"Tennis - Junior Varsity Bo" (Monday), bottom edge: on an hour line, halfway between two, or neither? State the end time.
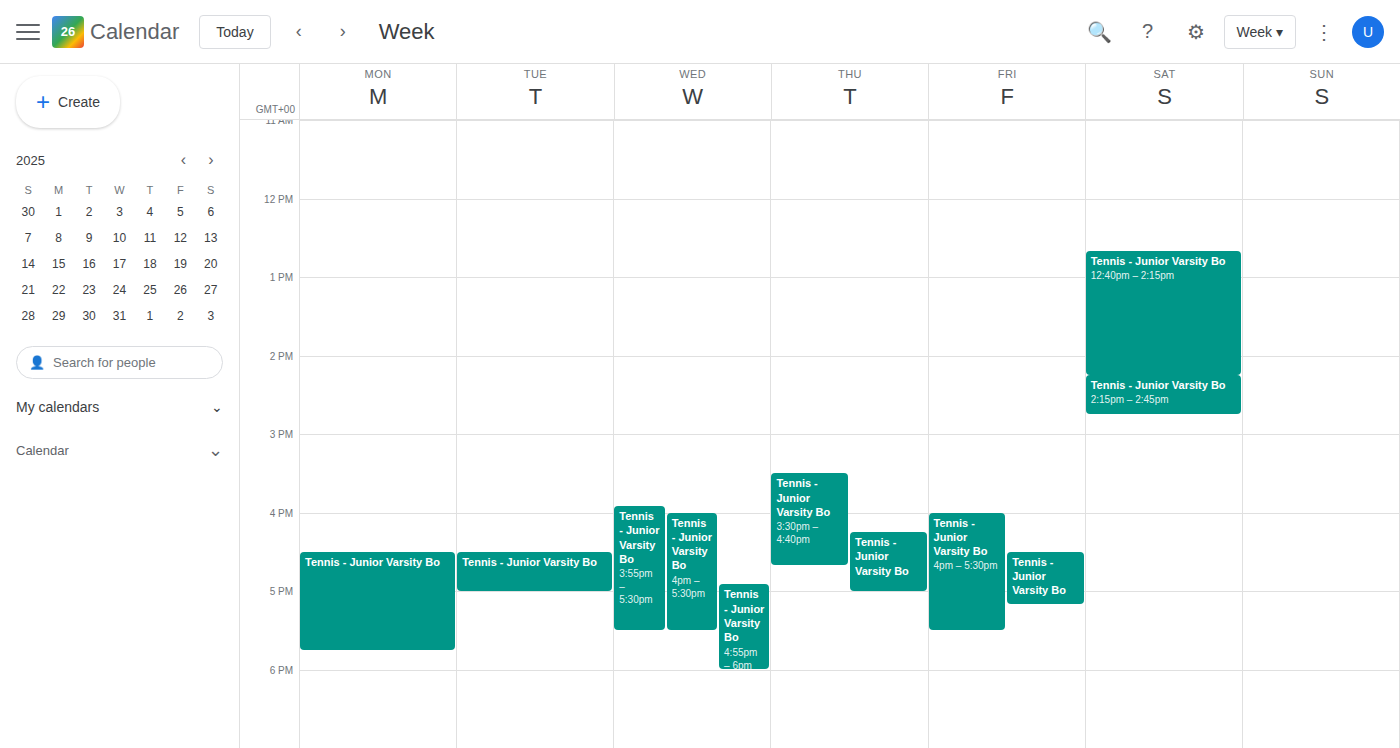
5:45 PM -- neither: three quarters of the way from the 5 PM line to the 6 PM line.